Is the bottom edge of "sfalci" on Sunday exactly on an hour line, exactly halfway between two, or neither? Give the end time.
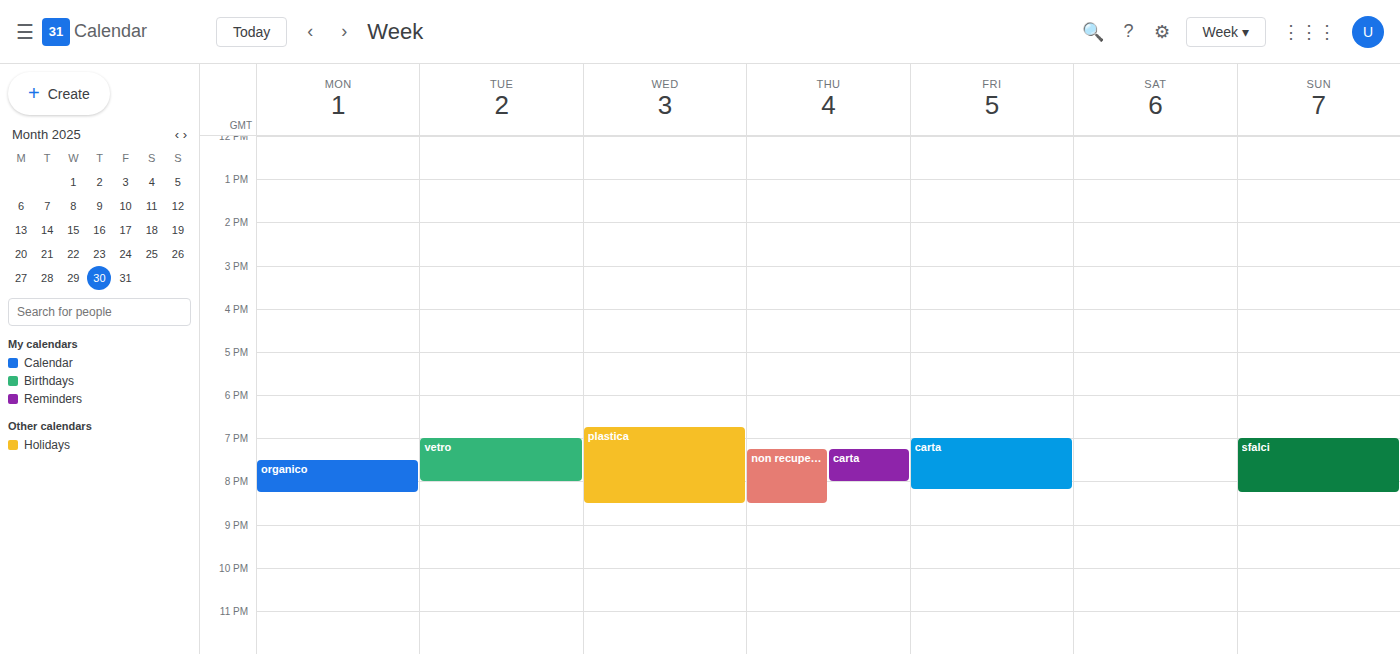
8:15 PM -- neither: a quarter of the way from the 8 PM line to the 9 PM line.